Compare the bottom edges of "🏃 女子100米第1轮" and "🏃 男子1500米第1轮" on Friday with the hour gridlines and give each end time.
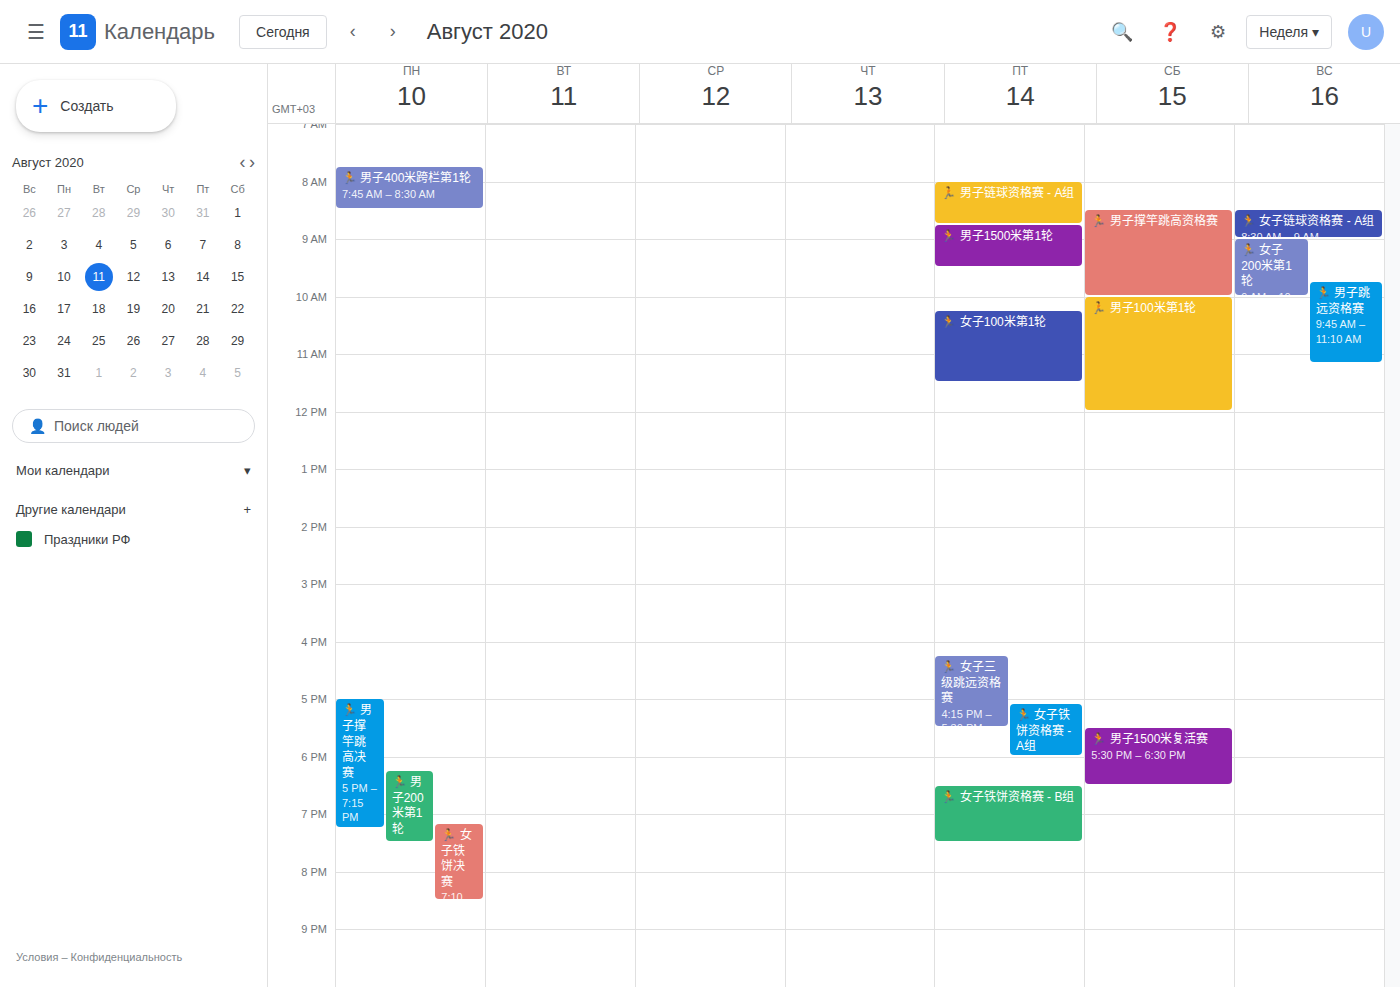
"🏃 女子100米第1轮": 11:30 AM, halfway between the 11 AM and 12 PM lines. "🏃 男子1500米第1轮": 9:30 AM, halfway between the 9 AM and 10 AM lines.